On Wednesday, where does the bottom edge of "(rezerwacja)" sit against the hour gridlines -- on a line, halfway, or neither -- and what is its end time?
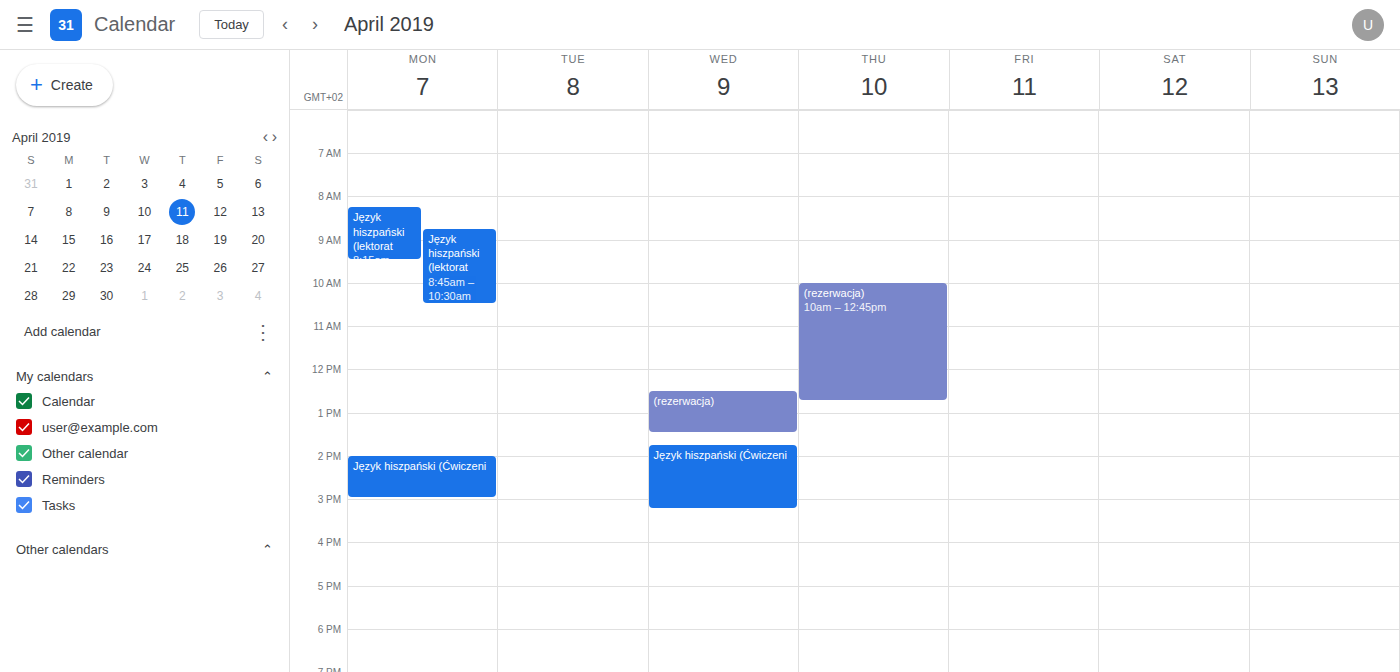
1:30 PM -- halfway between the 1 PM and 2 PM lines.